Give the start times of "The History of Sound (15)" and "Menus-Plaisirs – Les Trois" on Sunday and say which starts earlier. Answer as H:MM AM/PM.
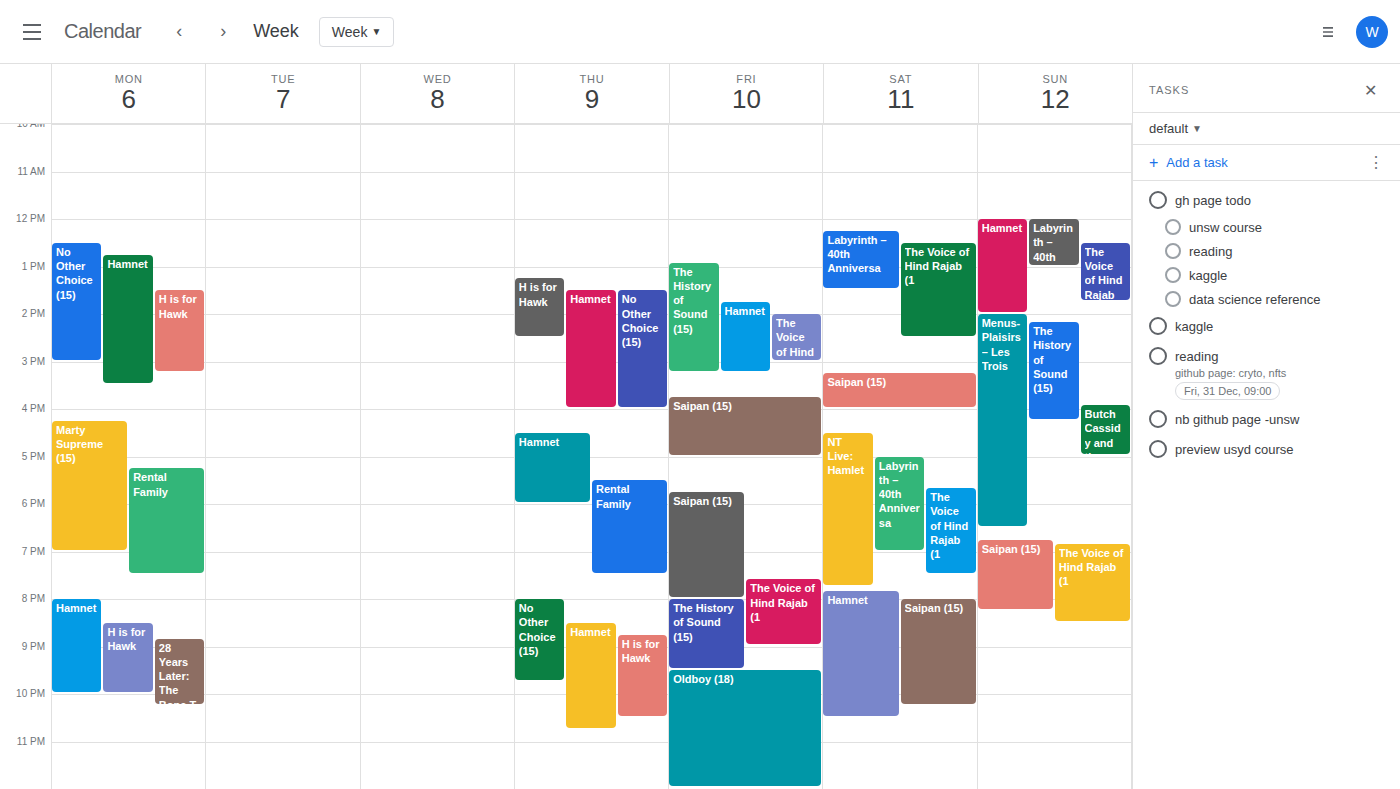
"Menus-Plaisirs – Les Trois" 2:00 PM; "The History of Sound (15)" 2:10 PM.